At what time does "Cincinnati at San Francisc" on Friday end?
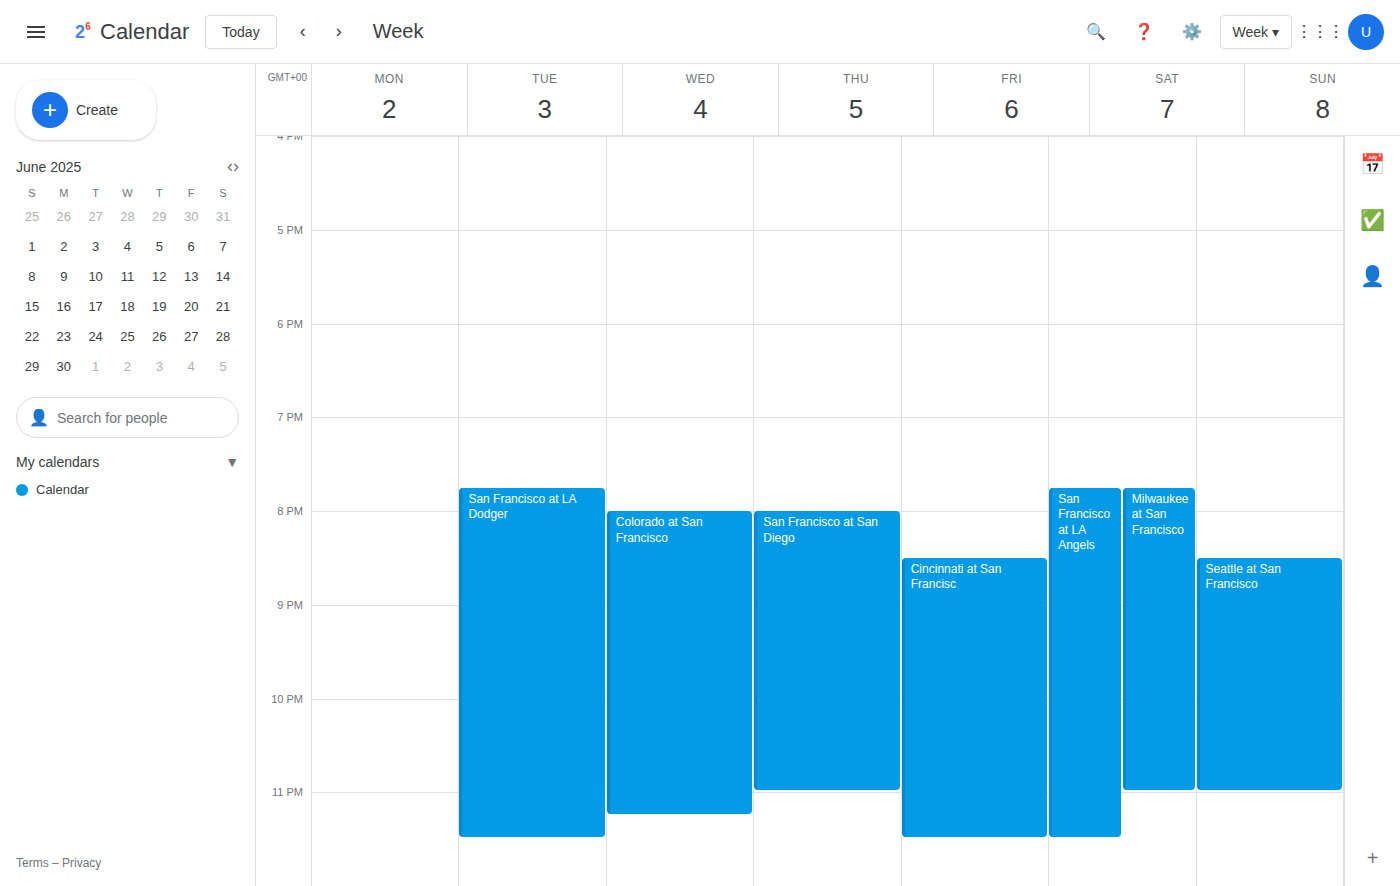
11:30 PM